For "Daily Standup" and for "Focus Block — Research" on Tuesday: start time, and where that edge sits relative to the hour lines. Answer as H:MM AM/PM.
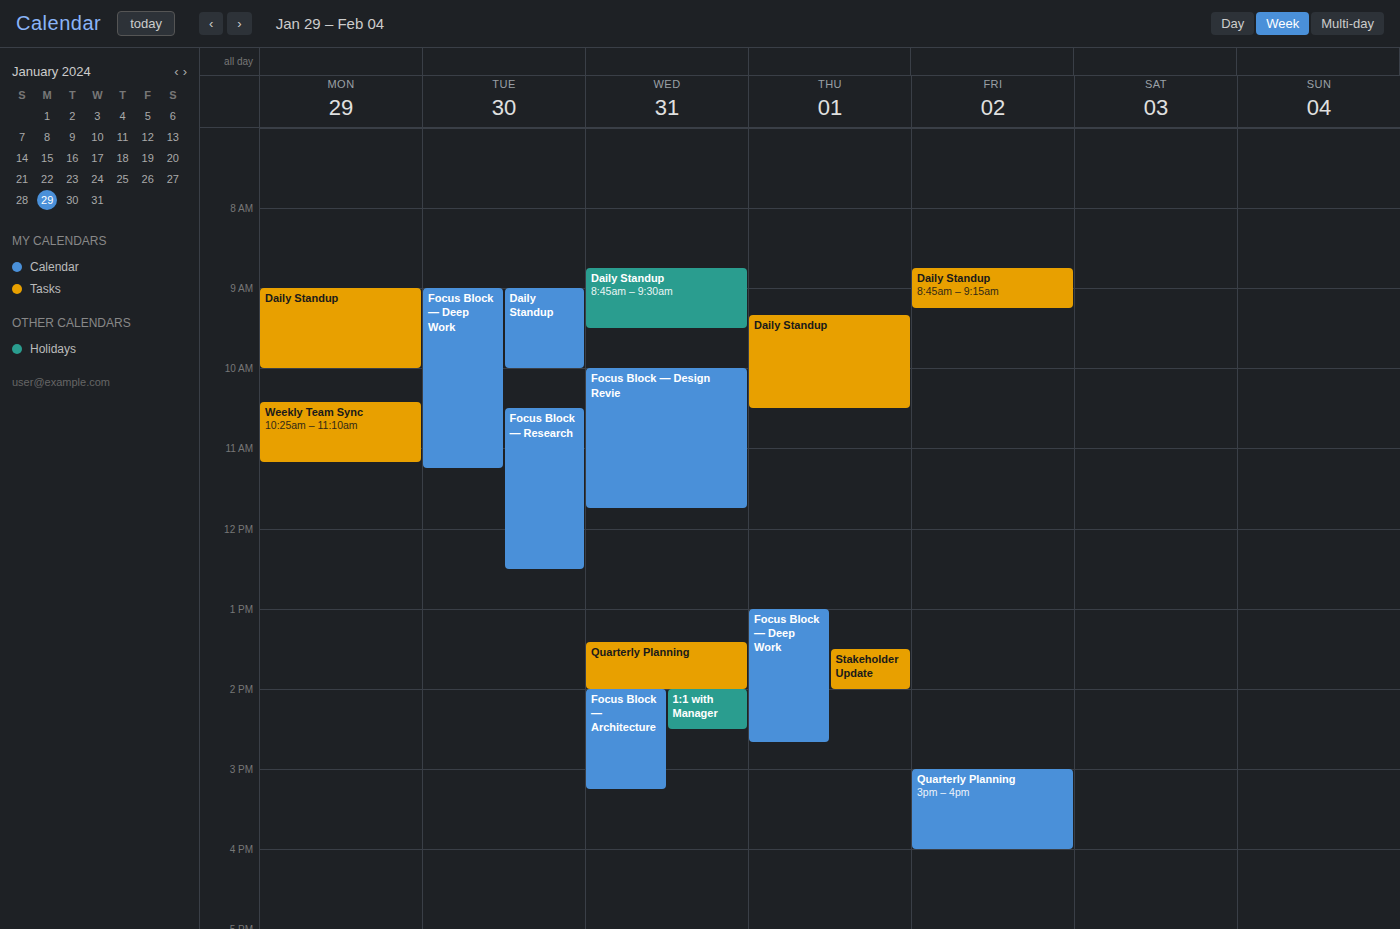
"Daily Standup": 9:00 AM, exactly on the 9 AM line. "Focus Block — Research": 10:30 AM, halfway between the 10 AM and 11 AM lines.